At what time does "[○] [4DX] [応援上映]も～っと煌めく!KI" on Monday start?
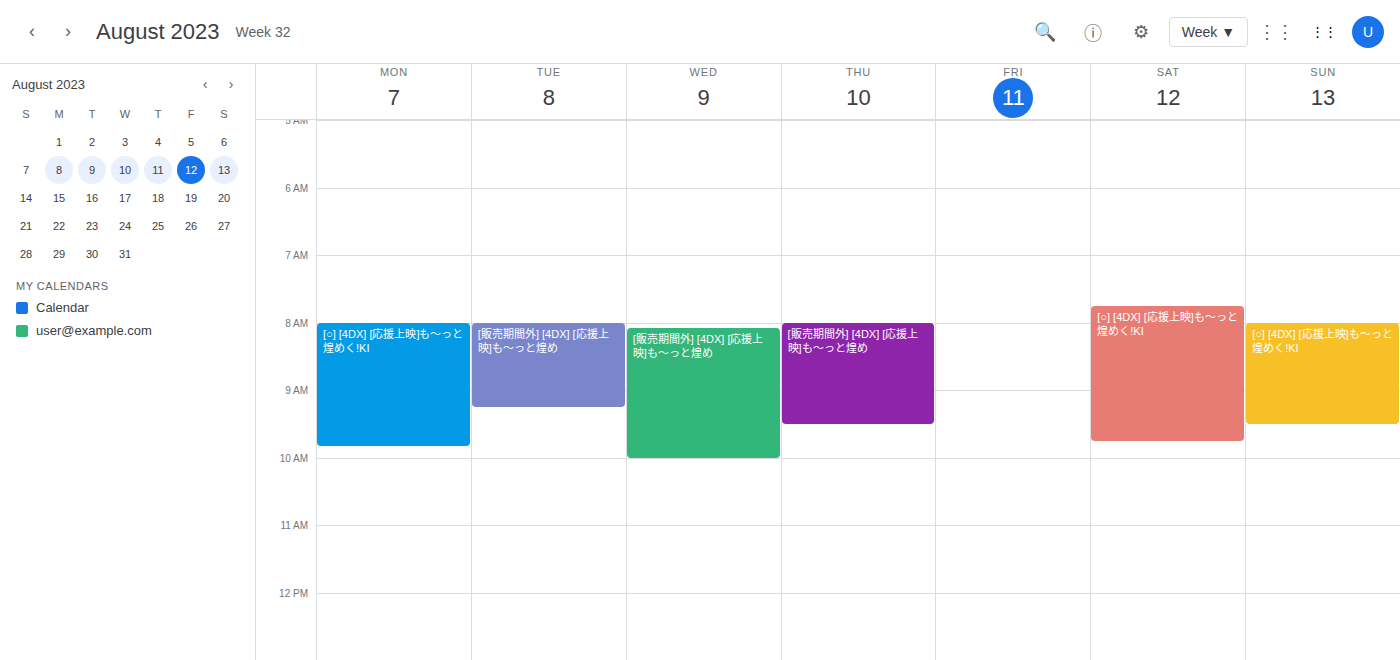
8:00 AM